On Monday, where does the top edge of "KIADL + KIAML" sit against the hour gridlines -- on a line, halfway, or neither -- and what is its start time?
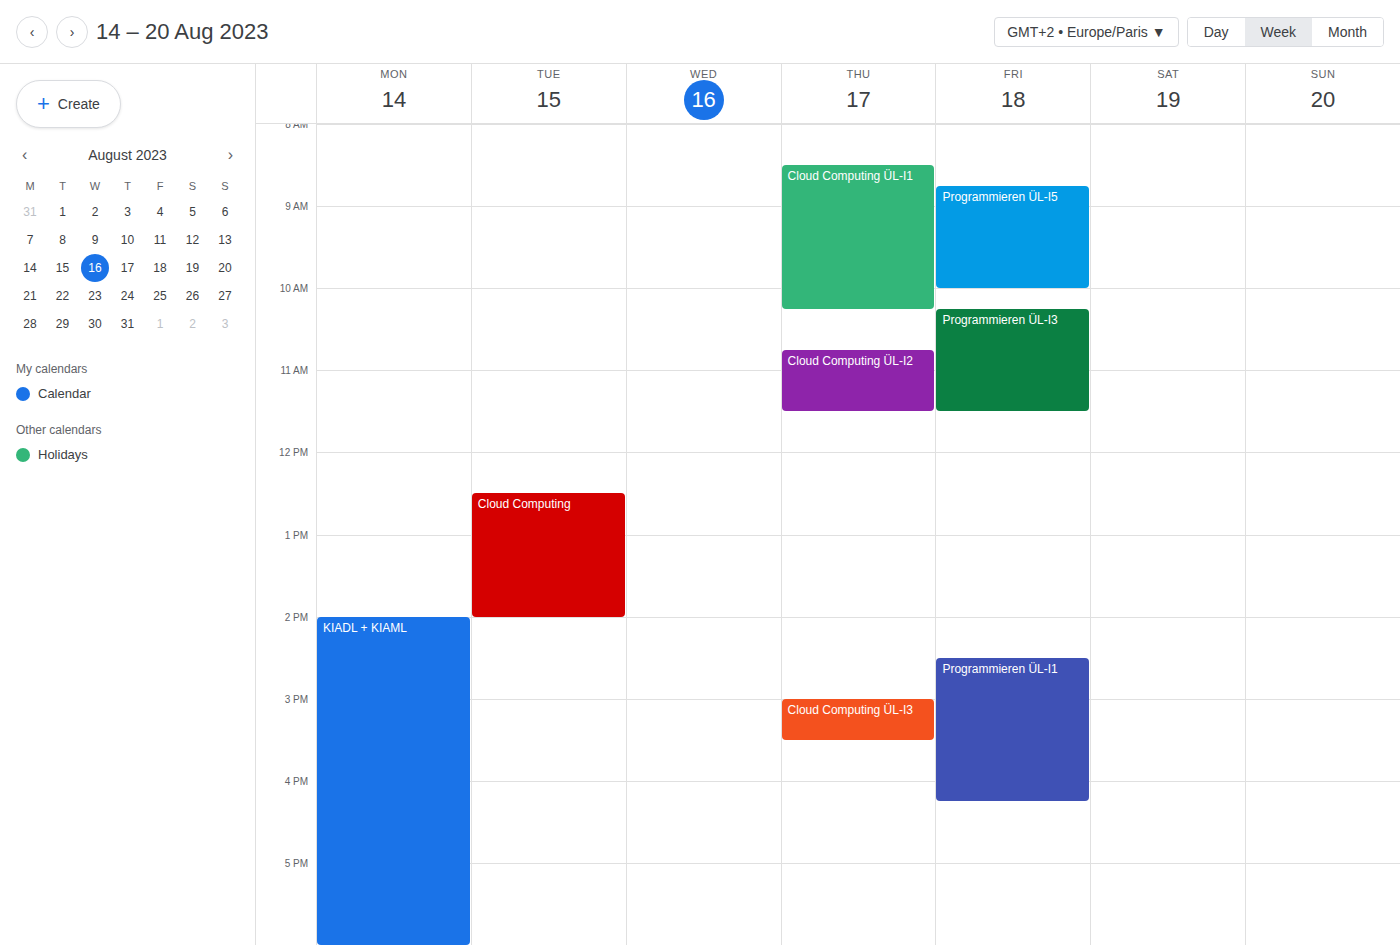
14:00 -- exactly on the 14:00 line.